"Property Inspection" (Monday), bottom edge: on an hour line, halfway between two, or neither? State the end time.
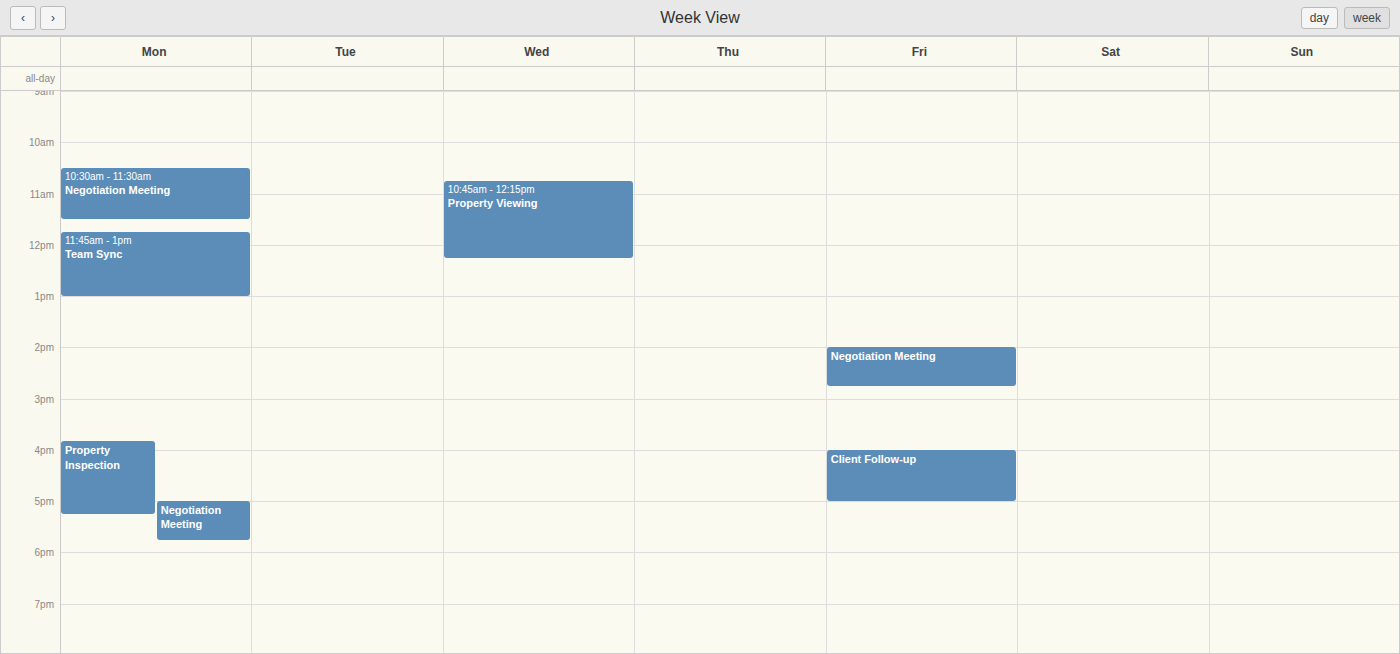
5:15 PM -- neither: a quarter of the way from the 5 PM line to the 6 PM line.